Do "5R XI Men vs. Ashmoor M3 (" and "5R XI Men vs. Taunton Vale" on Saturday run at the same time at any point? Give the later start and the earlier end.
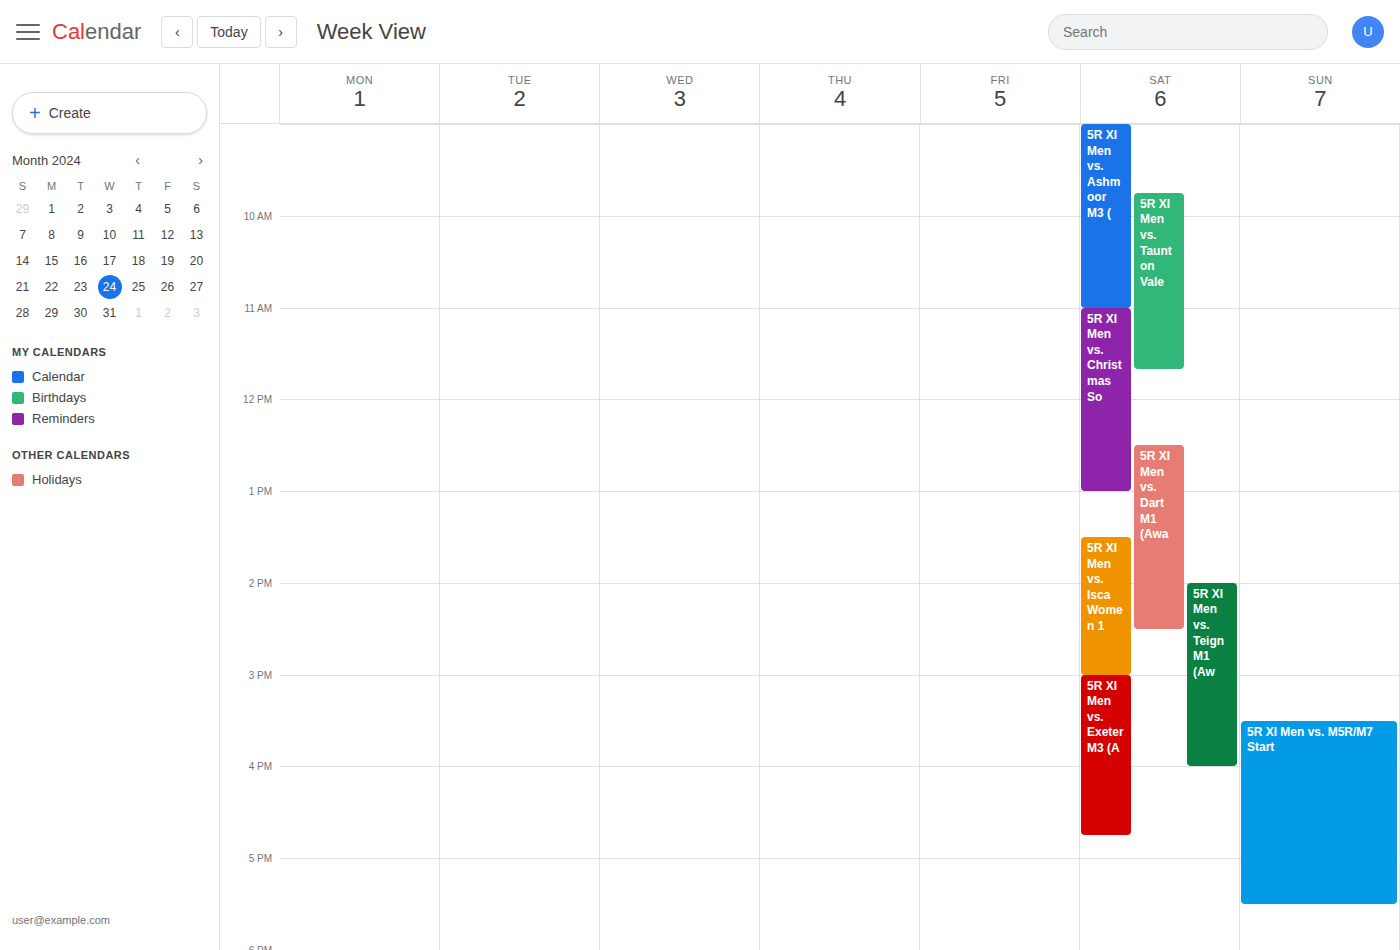
"5R XI Men vs. Taunton Vale" starts at 9:45 AM, before "5R XI Men vs. Ashmoor M3 (" ends at 11:00 AM -- they overlap.